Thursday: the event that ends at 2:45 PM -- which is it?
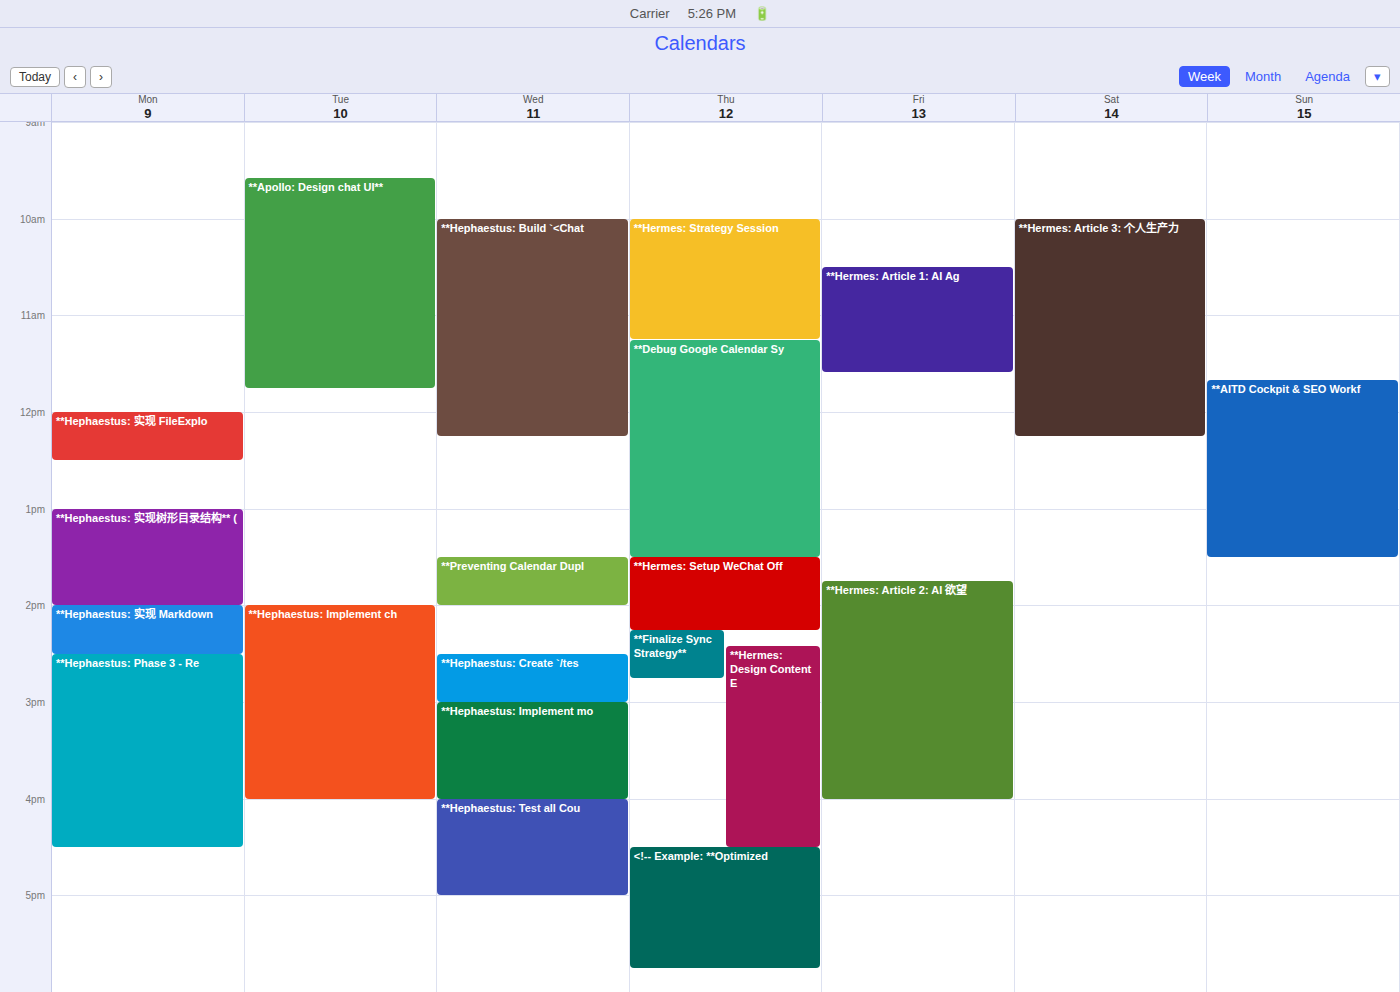
"**Finalize Sync Strategy**"